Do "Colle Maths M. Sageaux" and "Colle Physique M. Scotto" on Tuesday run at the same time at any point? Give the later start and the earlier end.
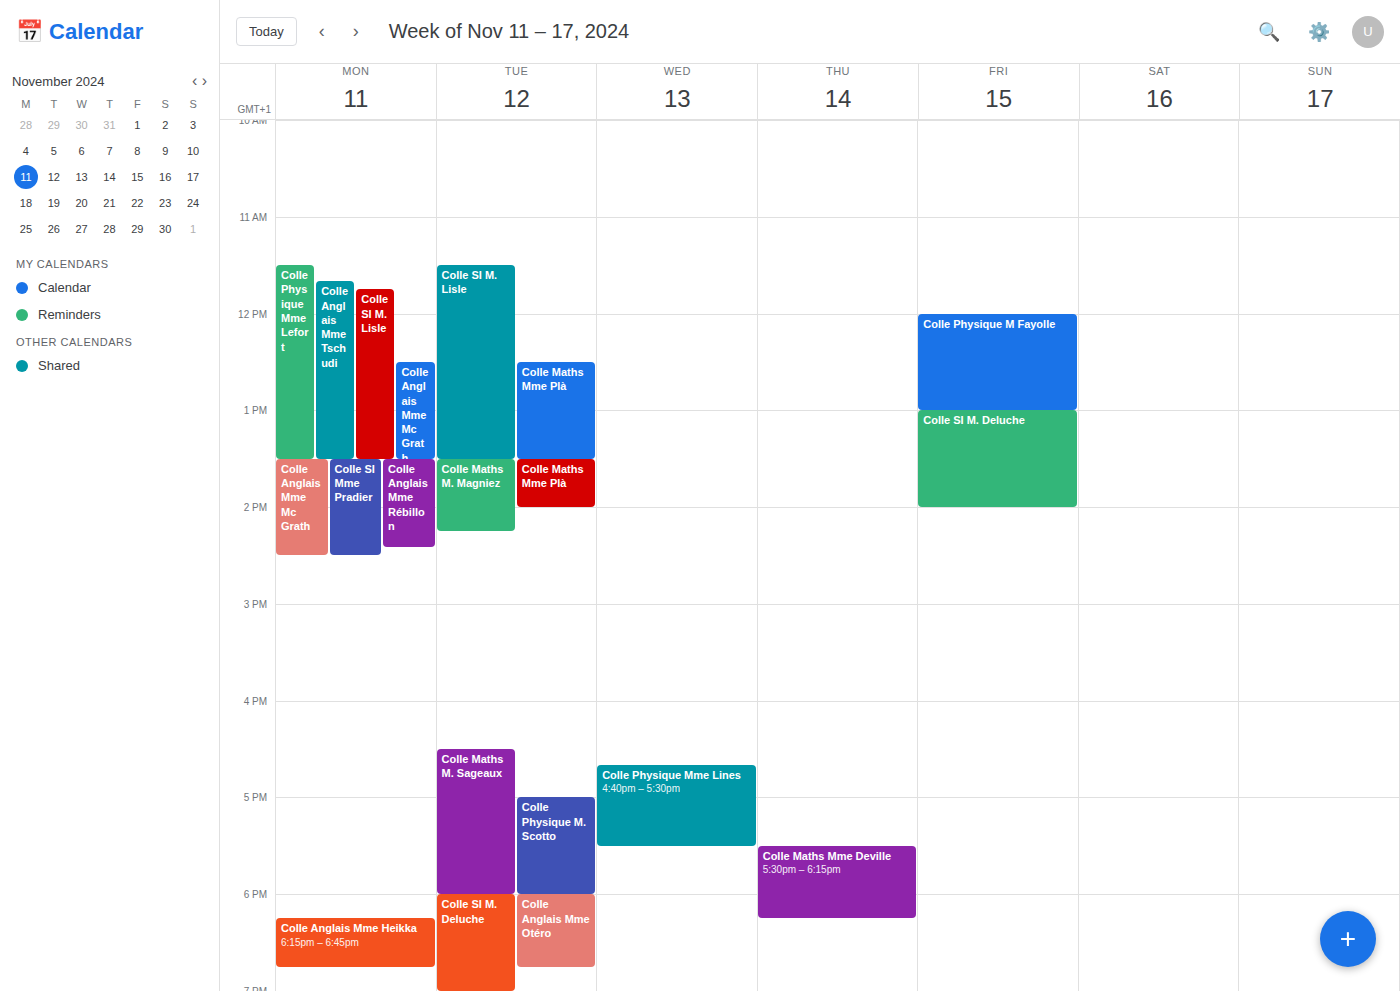
"Colle Physique M. Scotto" starts at 5:00 PM, before "Colle Maths M. Sageaux" ends at 6:00 PM -- they overlap.